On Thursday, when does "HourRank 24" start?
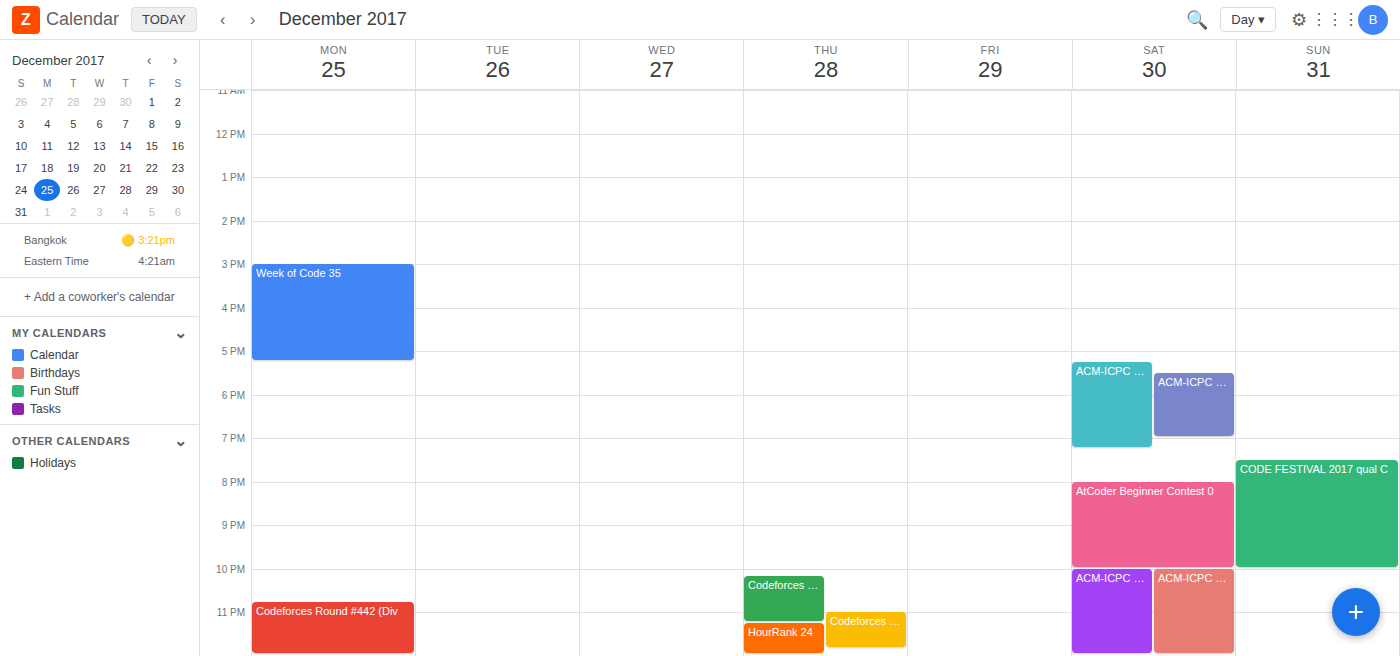
11:15 PM